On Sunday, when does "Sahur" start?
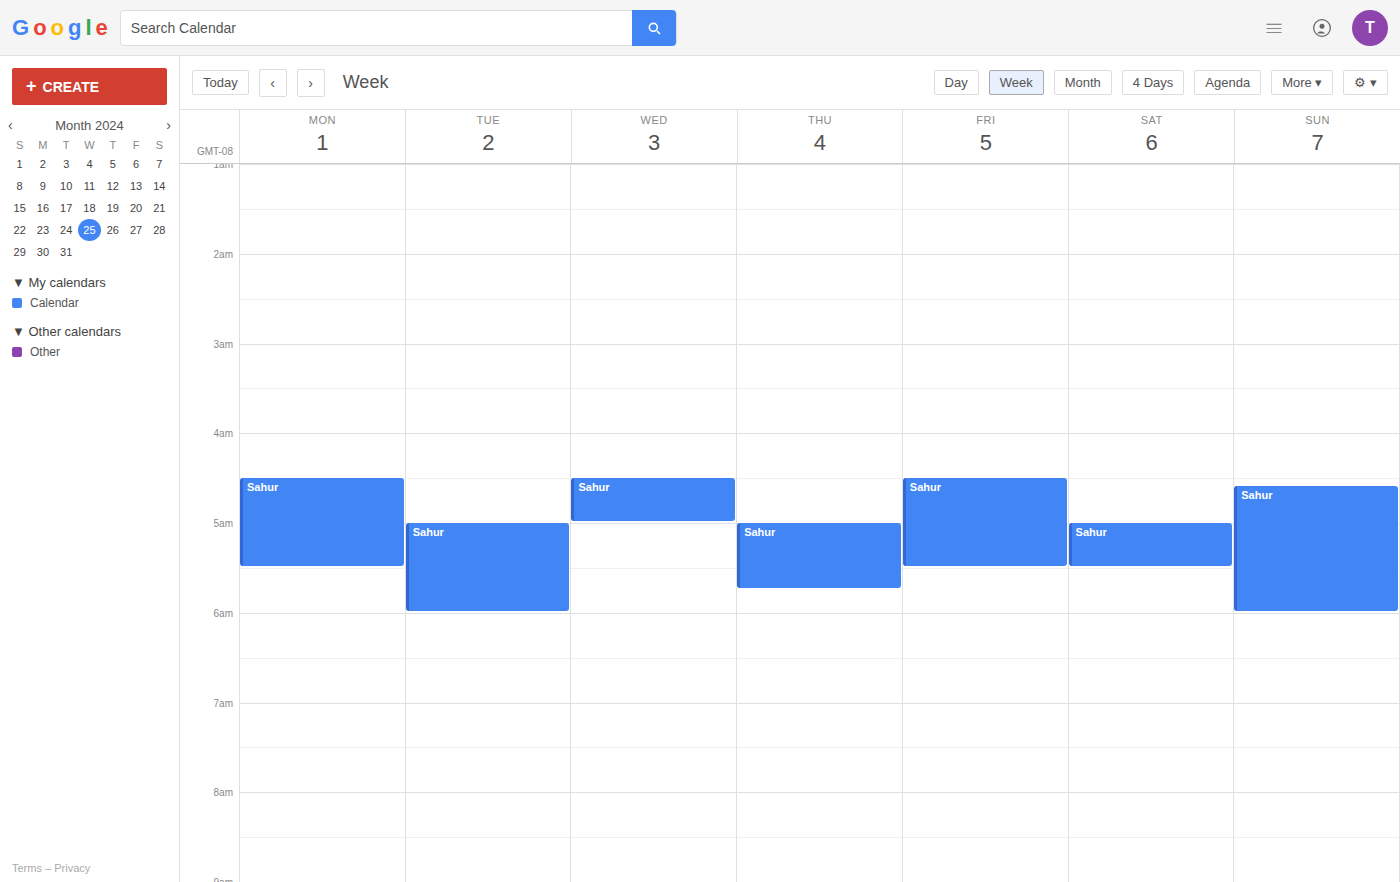
4:35 AM